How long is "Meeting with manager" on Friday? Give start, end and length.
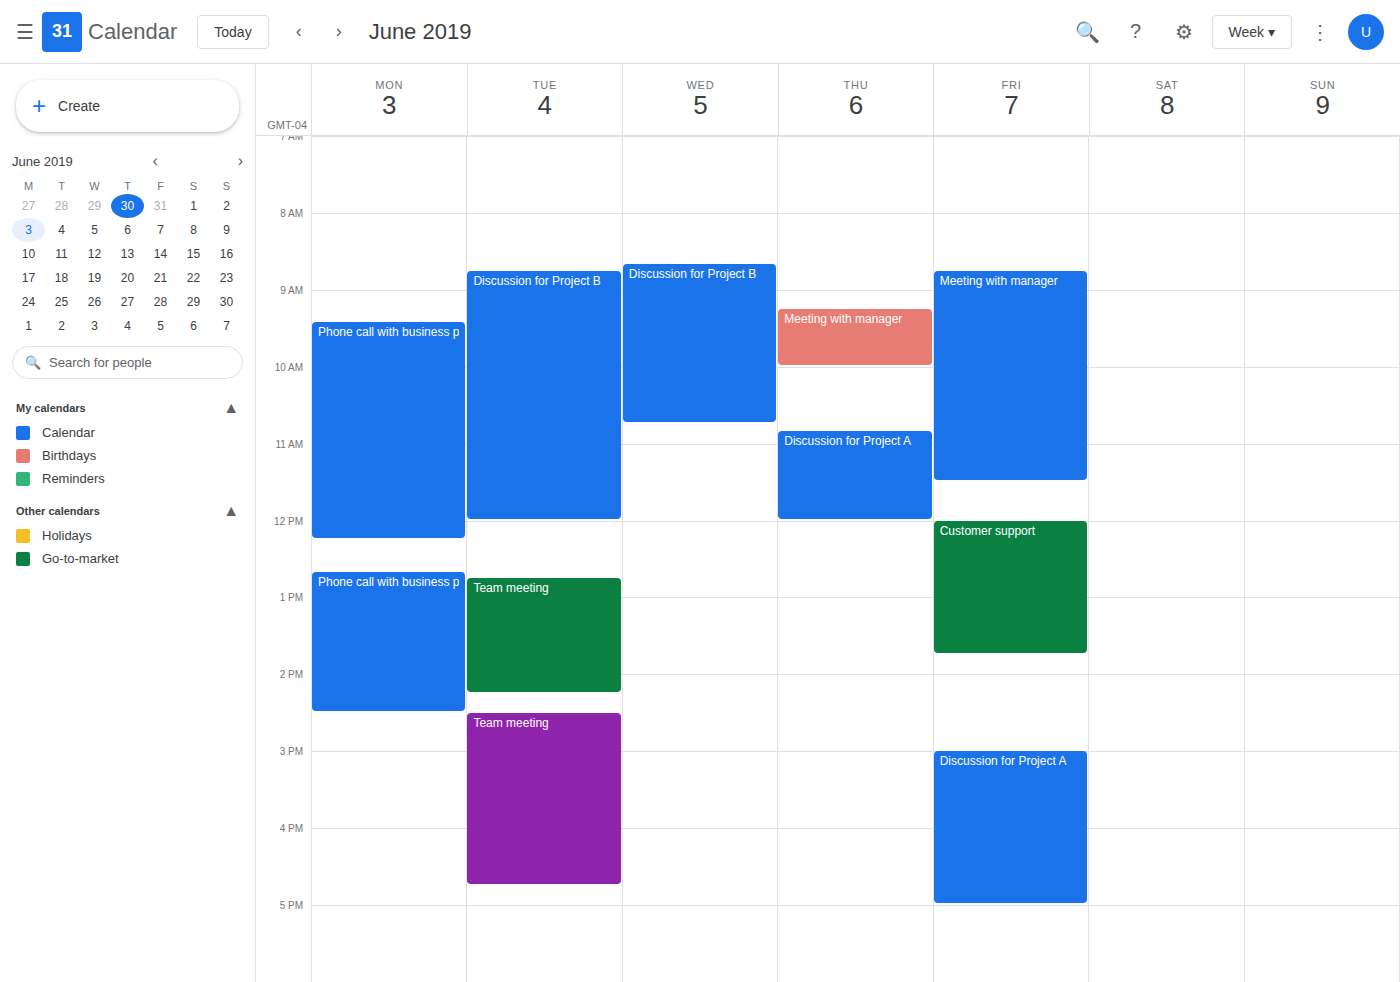
8:45 AM to 11:30 AM, 2 hours 45 minutes